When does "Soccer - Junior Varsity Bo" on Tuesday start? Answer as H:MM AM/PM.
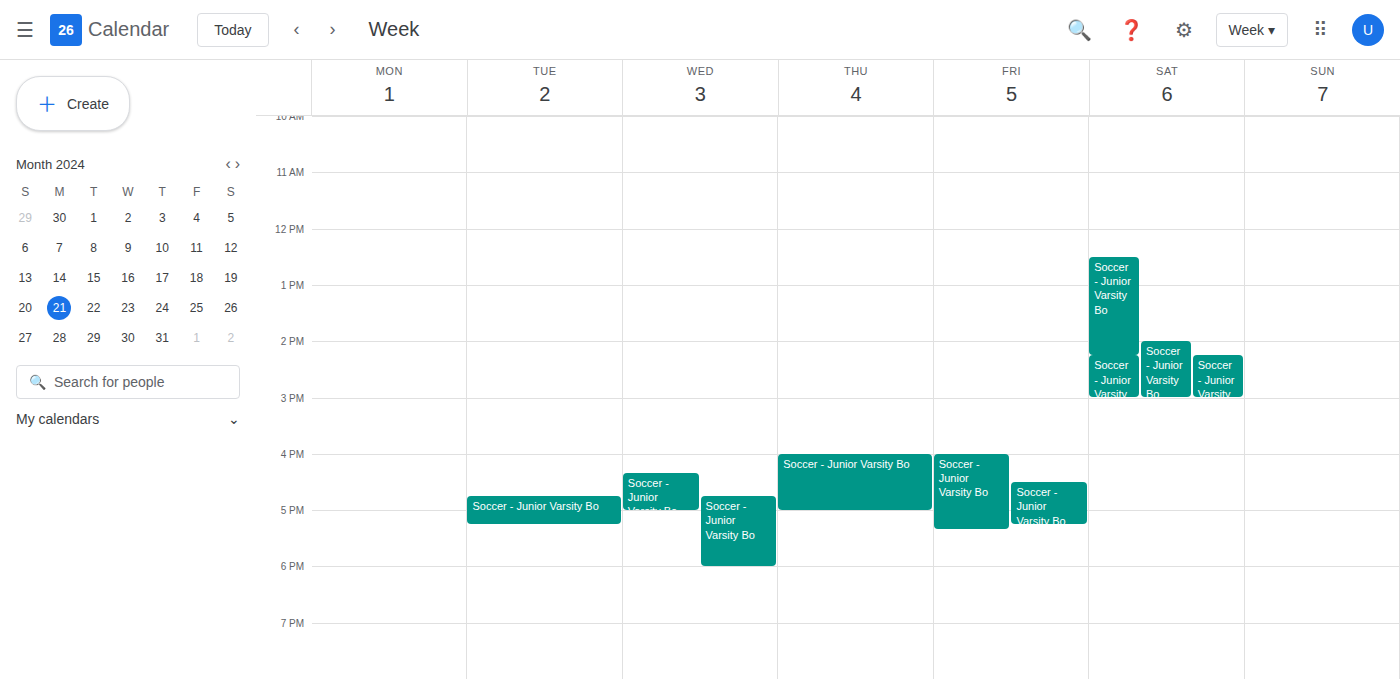
4:45 PM